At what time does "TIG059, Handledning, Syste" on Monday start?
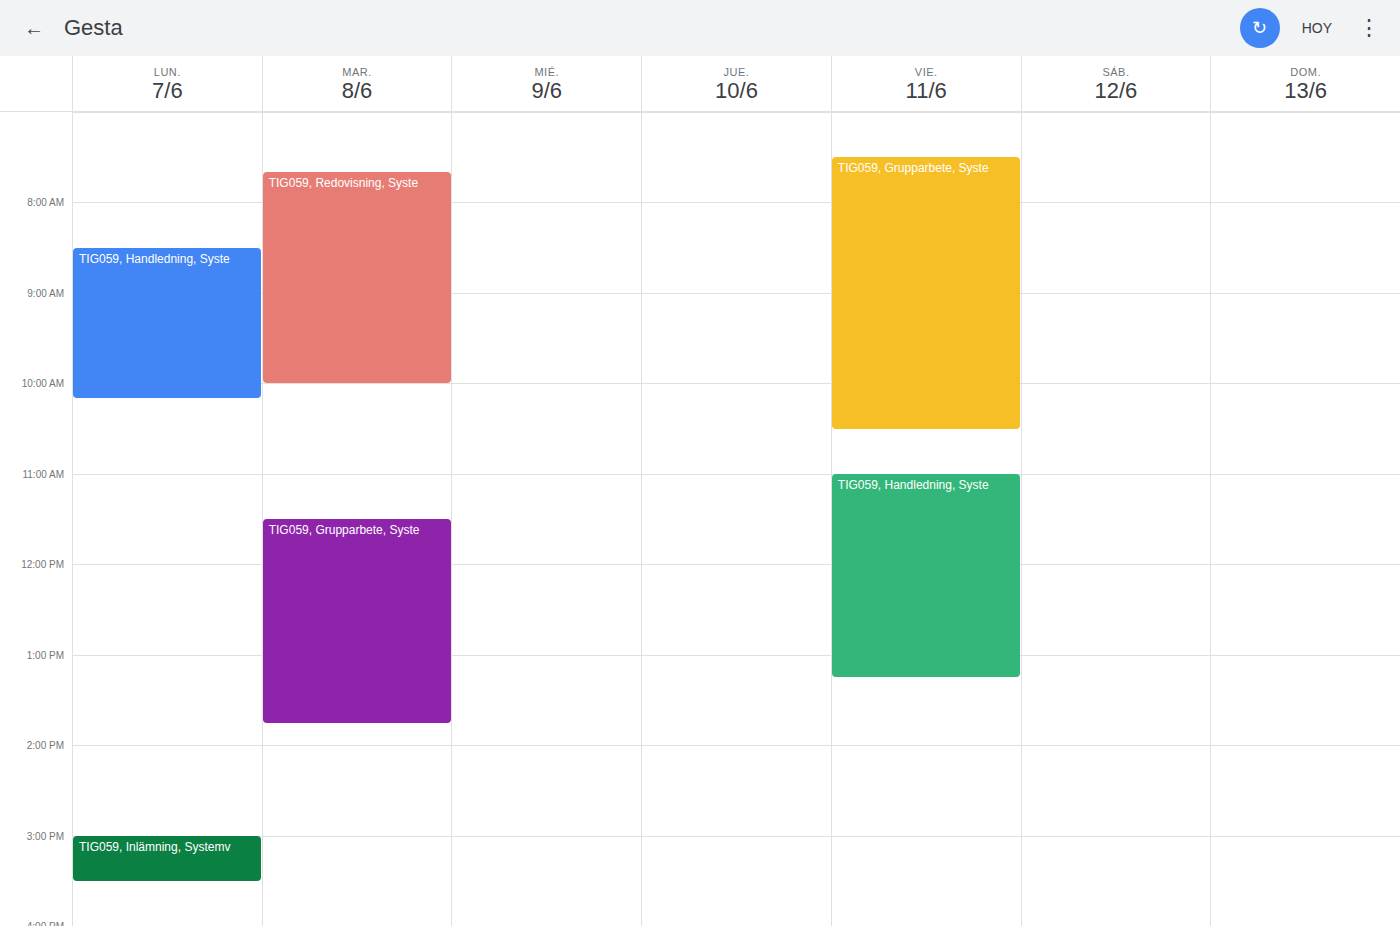
8:30 AM